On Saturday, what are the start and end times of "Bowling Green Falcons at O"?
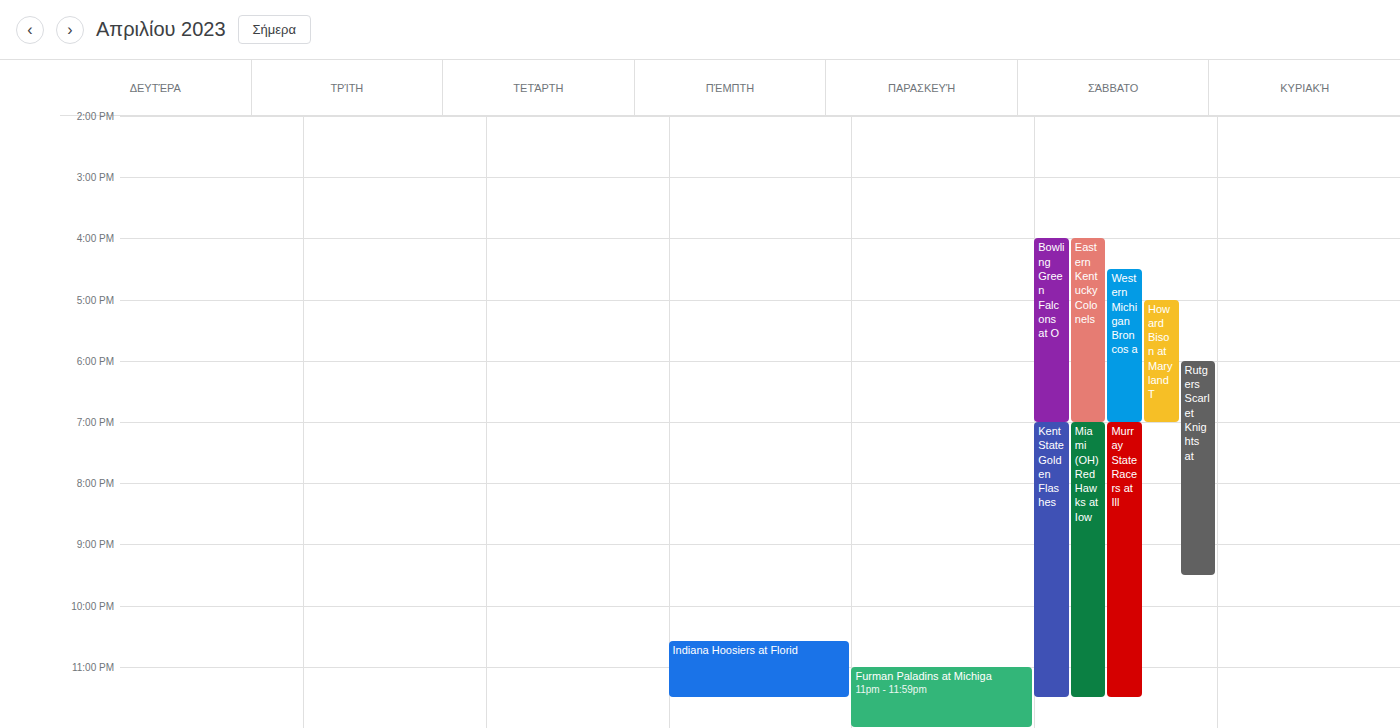
4:00 PM to 7:00 PM